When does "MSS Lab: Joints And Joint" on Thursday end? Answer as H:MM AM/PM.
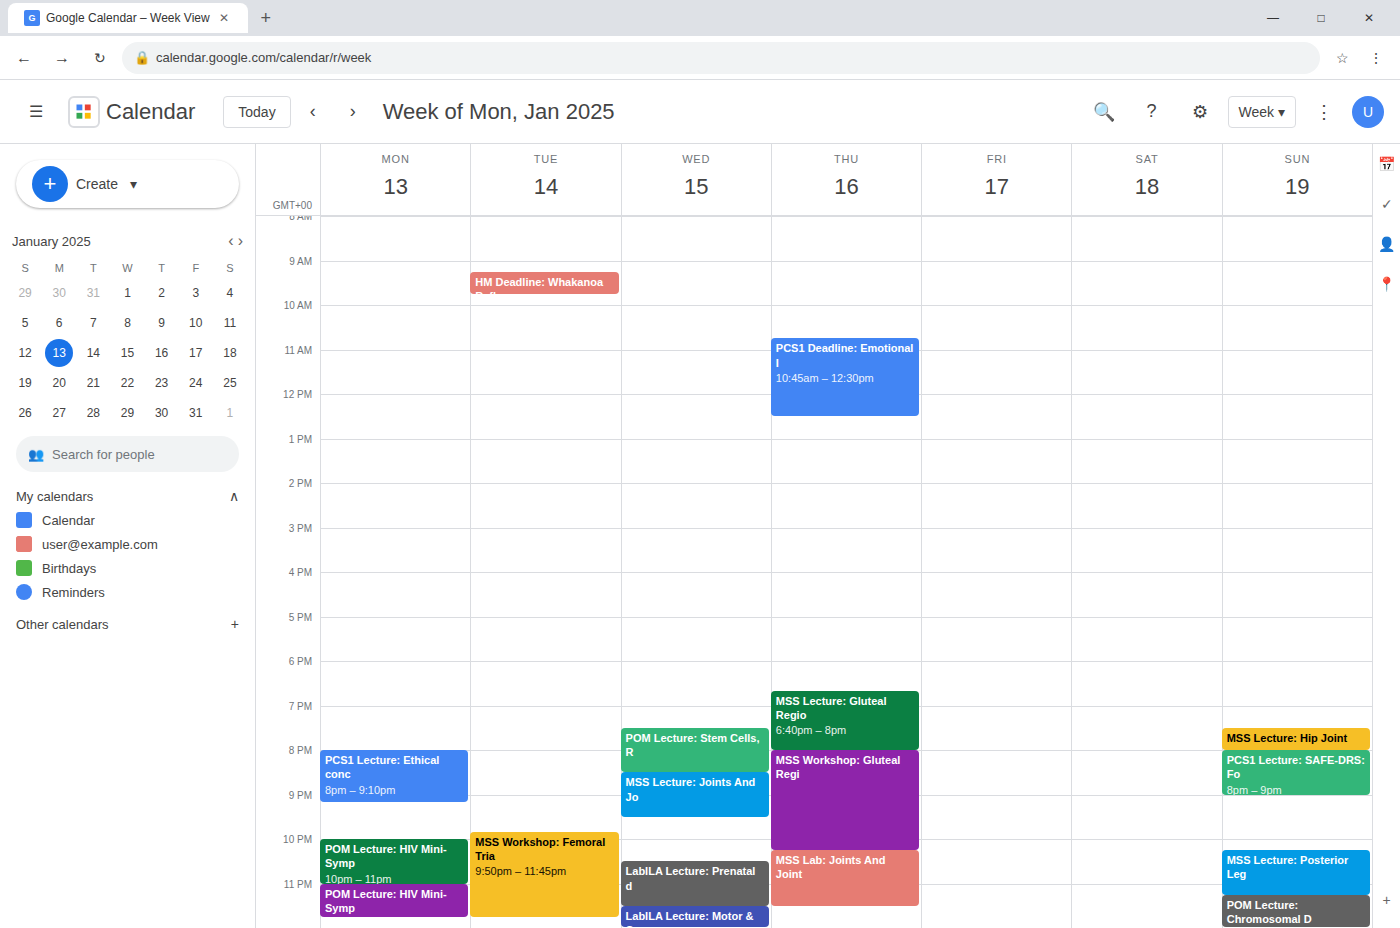
11:30 PM